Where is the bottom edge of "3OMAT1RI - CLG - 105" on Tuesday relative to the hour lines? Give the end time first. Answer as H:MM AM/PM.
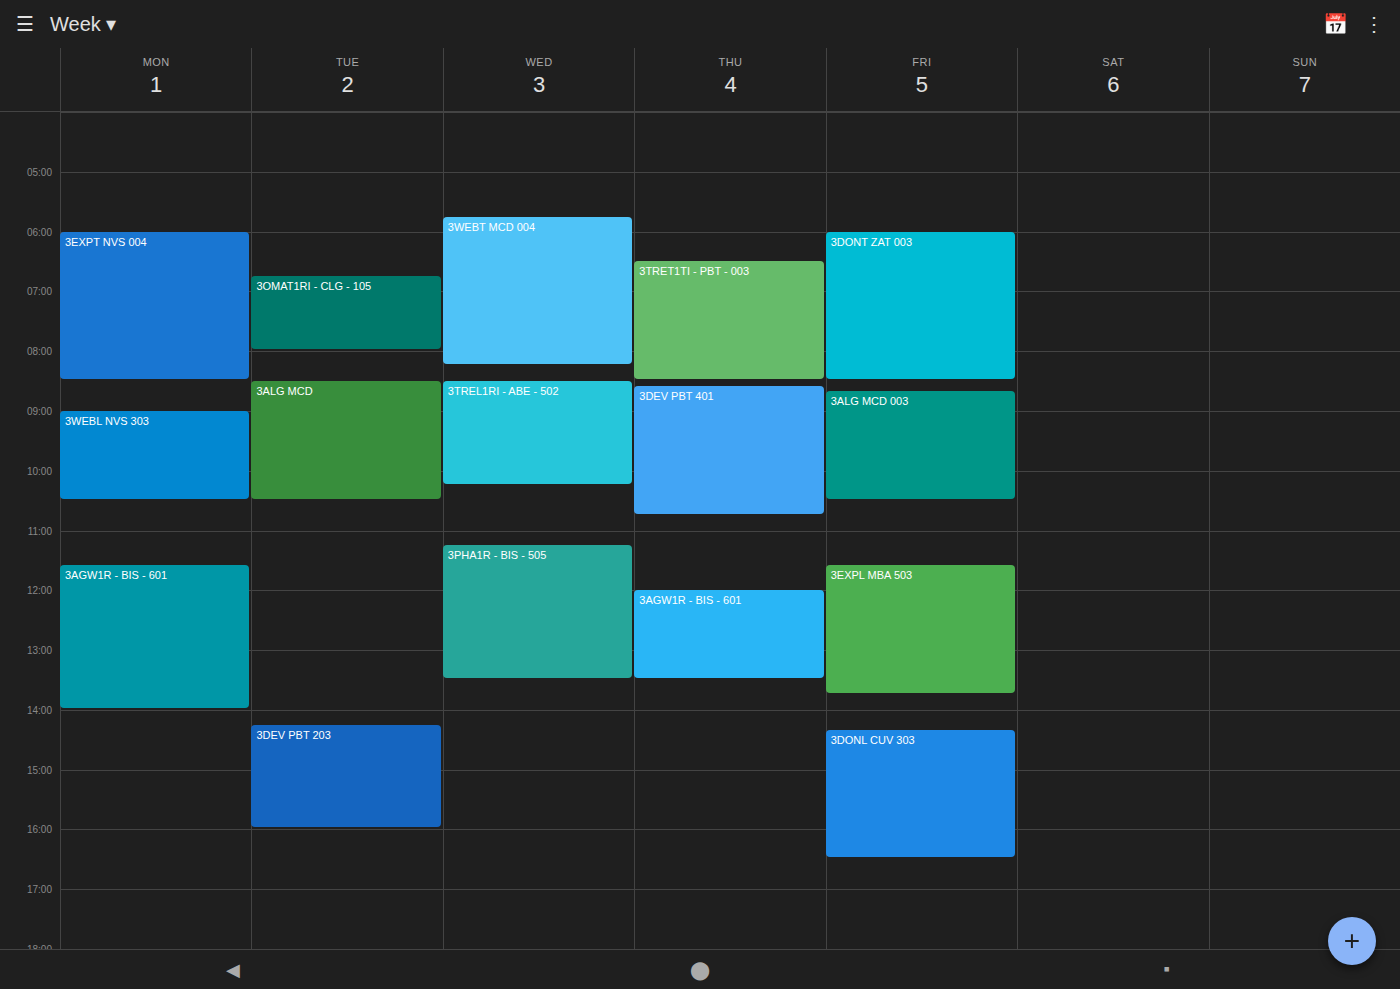
8:00 AM -- exactly on the 8 AM line.